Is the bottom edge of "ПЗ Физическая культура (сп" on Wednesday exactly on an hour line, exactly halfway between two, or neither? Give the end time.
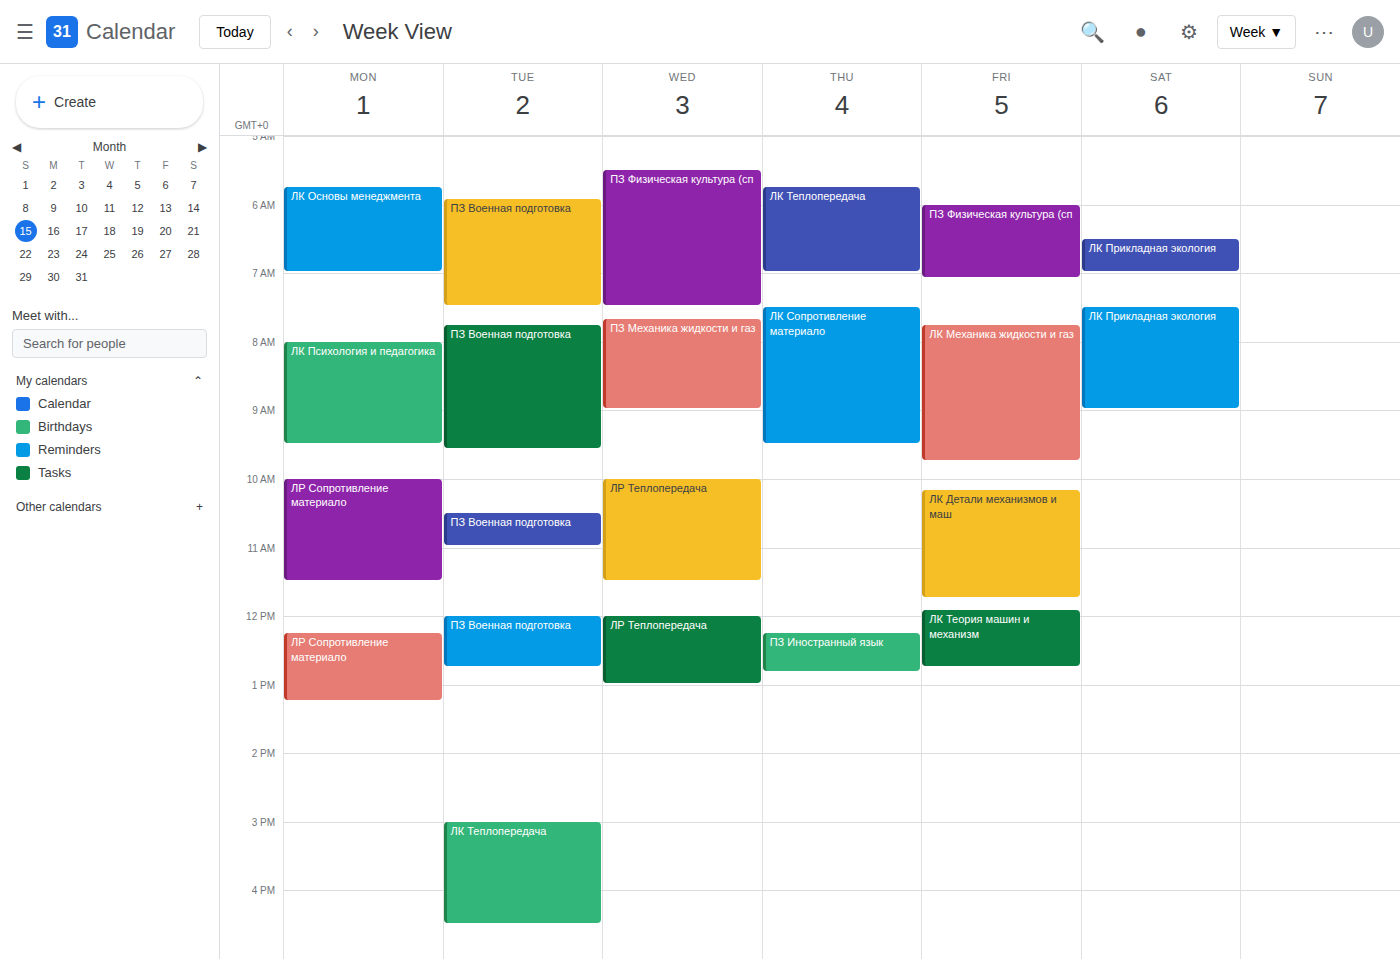
7:30 AM -- halfway between the 7 AM and 8 AM lines.